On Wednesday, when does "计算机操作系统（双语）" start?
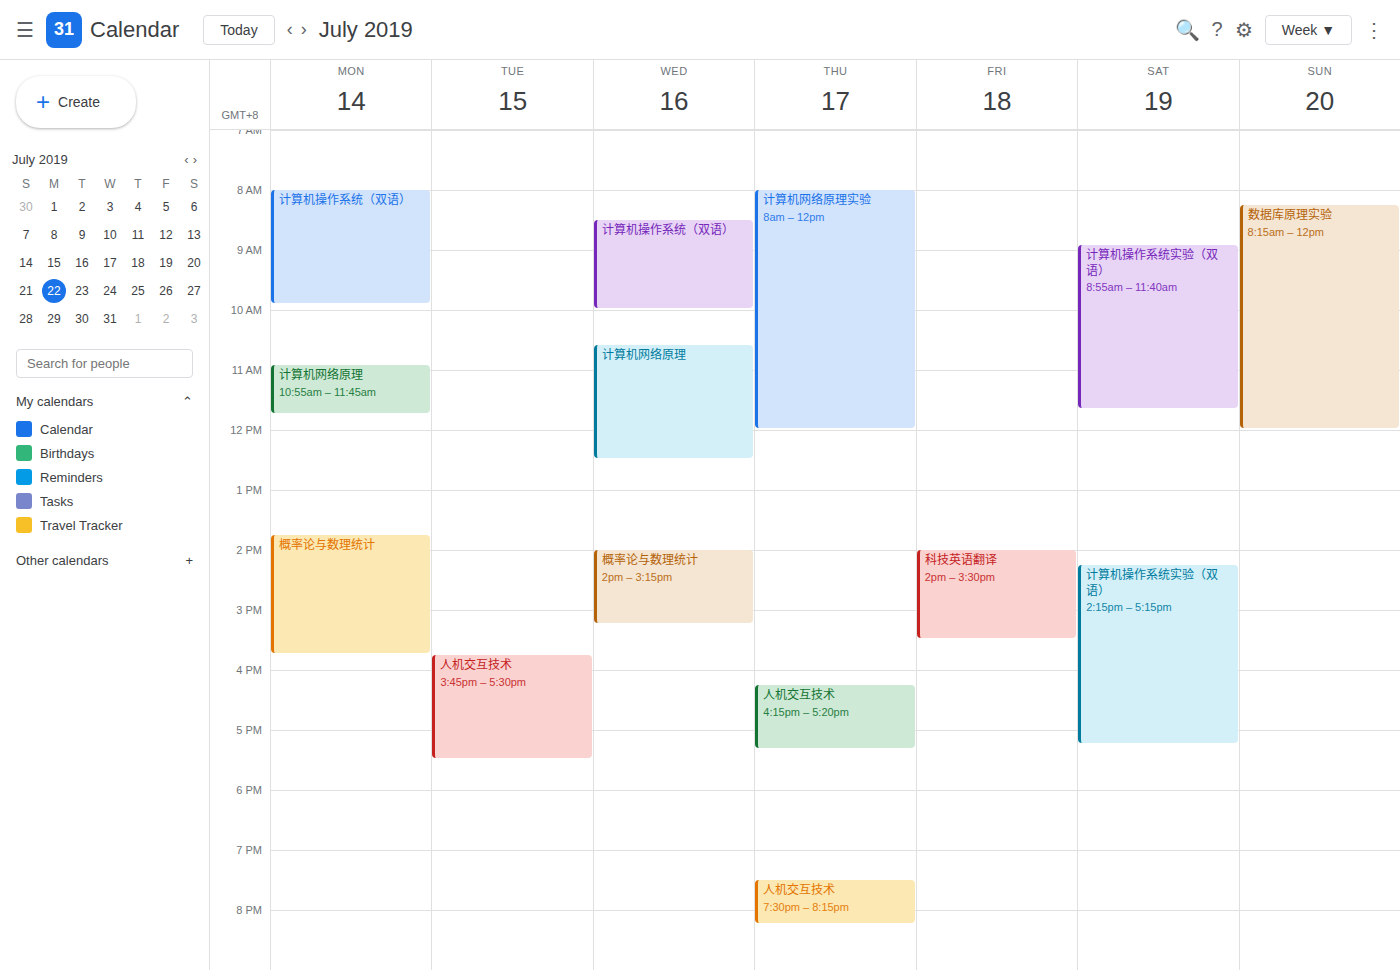
08:30